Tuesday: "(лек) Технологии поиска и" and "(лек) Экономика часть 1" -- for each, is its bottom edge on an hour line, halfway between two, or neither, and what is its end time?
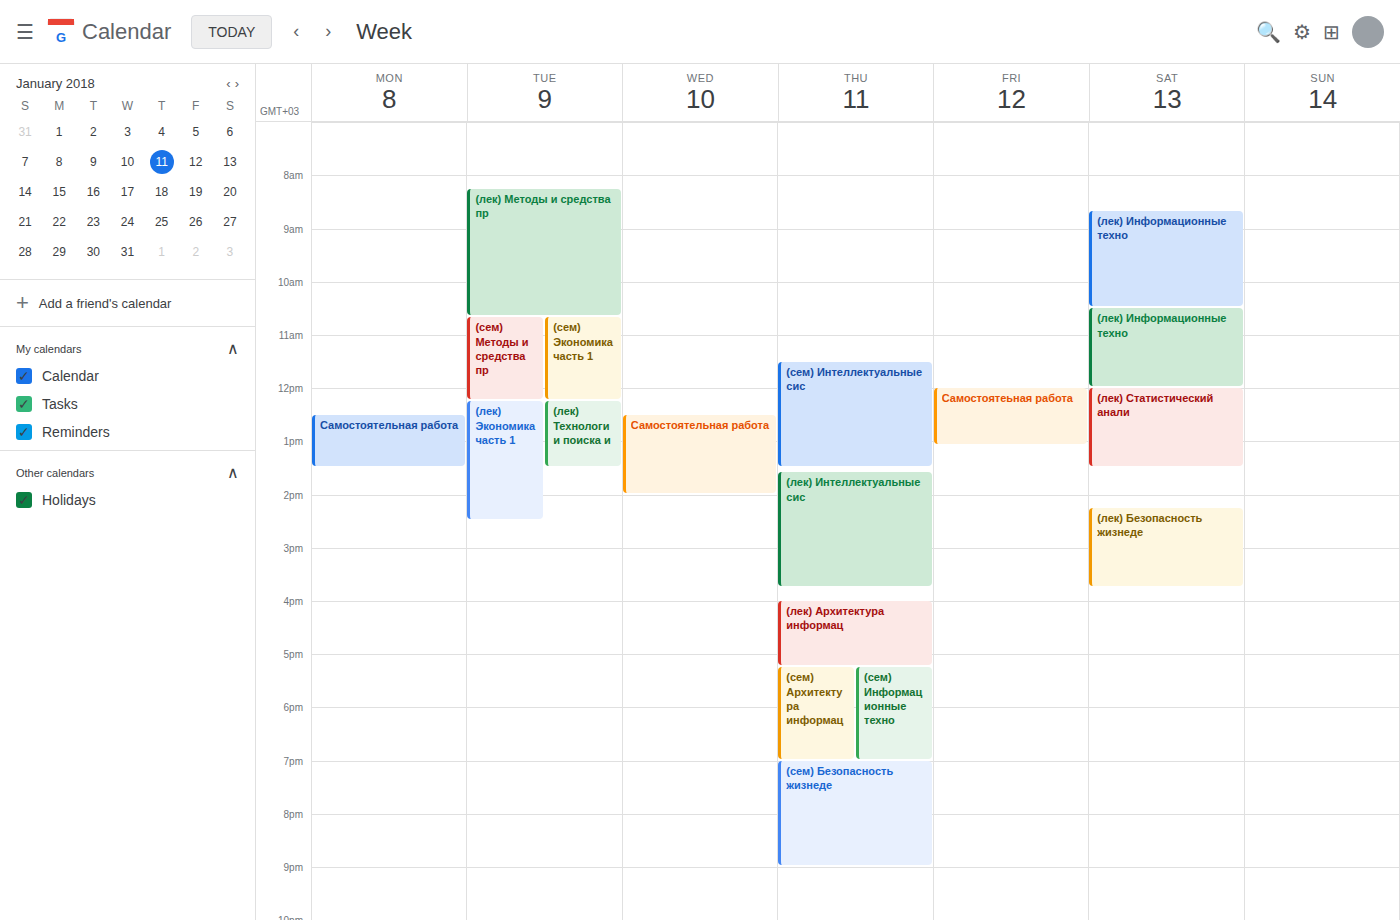
"(лек) Технологии поиска и": 1:30 PM, halfway between the 1 PM and 2 PM lines. "(лек) Экономика часть 1": 2:30 PM, halfway between the 2 PM and 3 PM lines.